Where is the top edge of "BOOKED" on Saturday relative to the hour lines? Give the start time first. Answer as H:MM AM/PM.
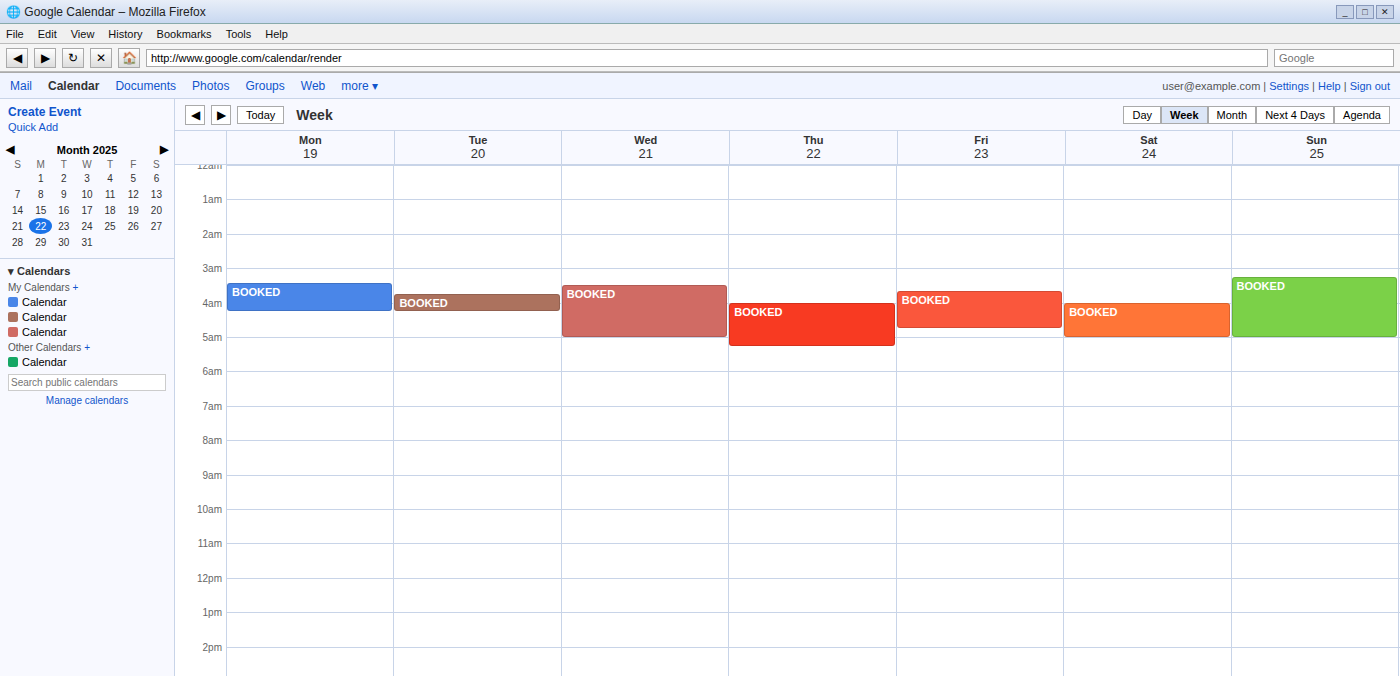
4:00 AM -- exactly on the 4 AM line.